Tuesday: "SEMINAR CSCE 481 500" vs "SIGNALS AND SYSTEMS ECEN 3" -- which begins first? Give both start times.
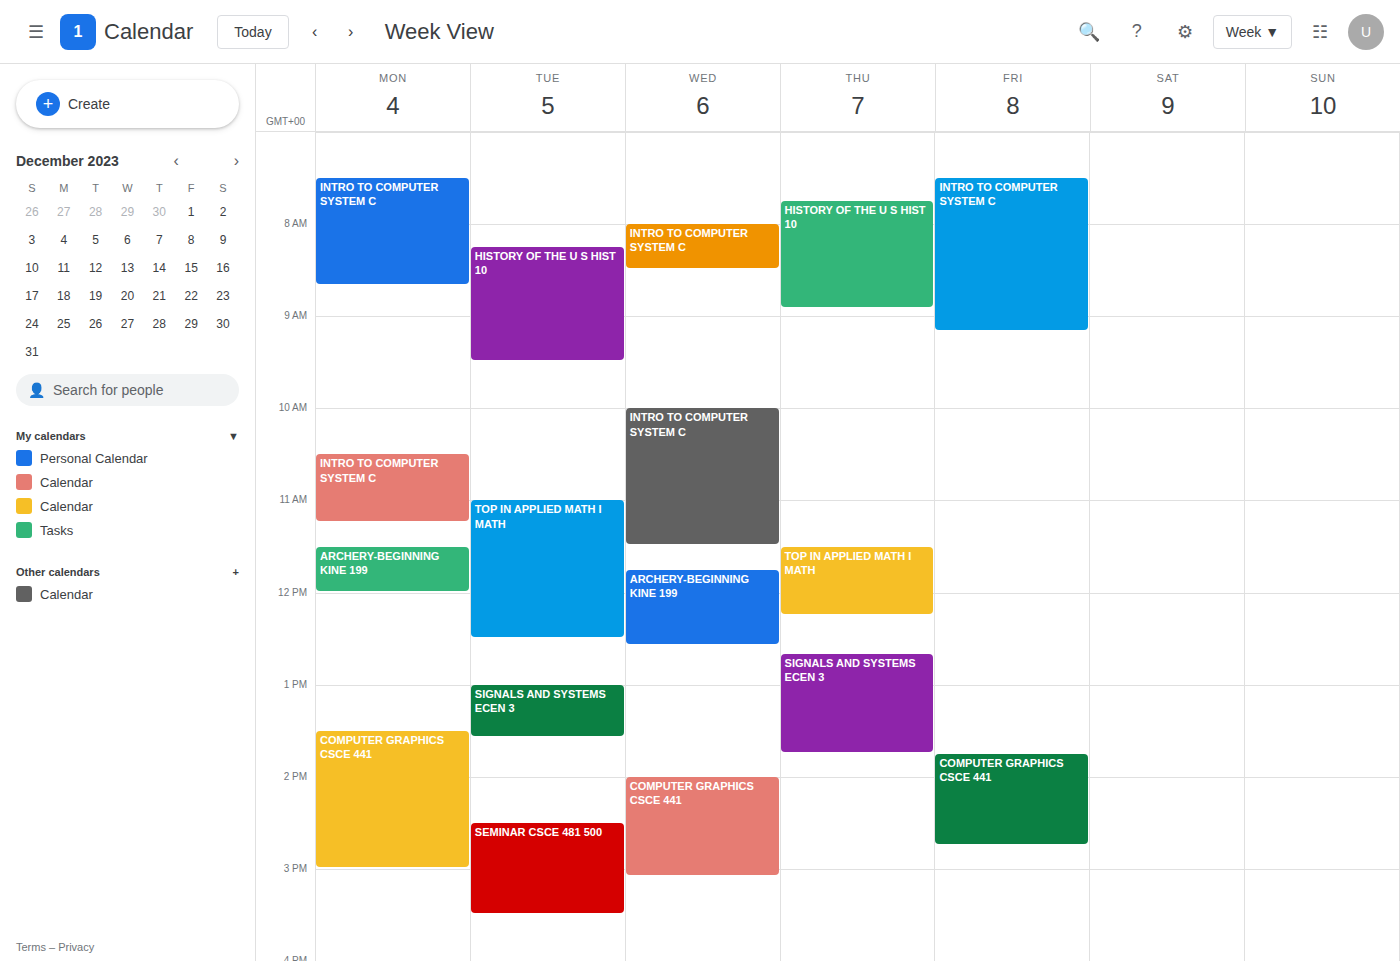
"SIGNALS AND SYSTEMS ECEN 3" 1:00 PM; "SEMINAR CSCE 481 500" 2:30 PM.